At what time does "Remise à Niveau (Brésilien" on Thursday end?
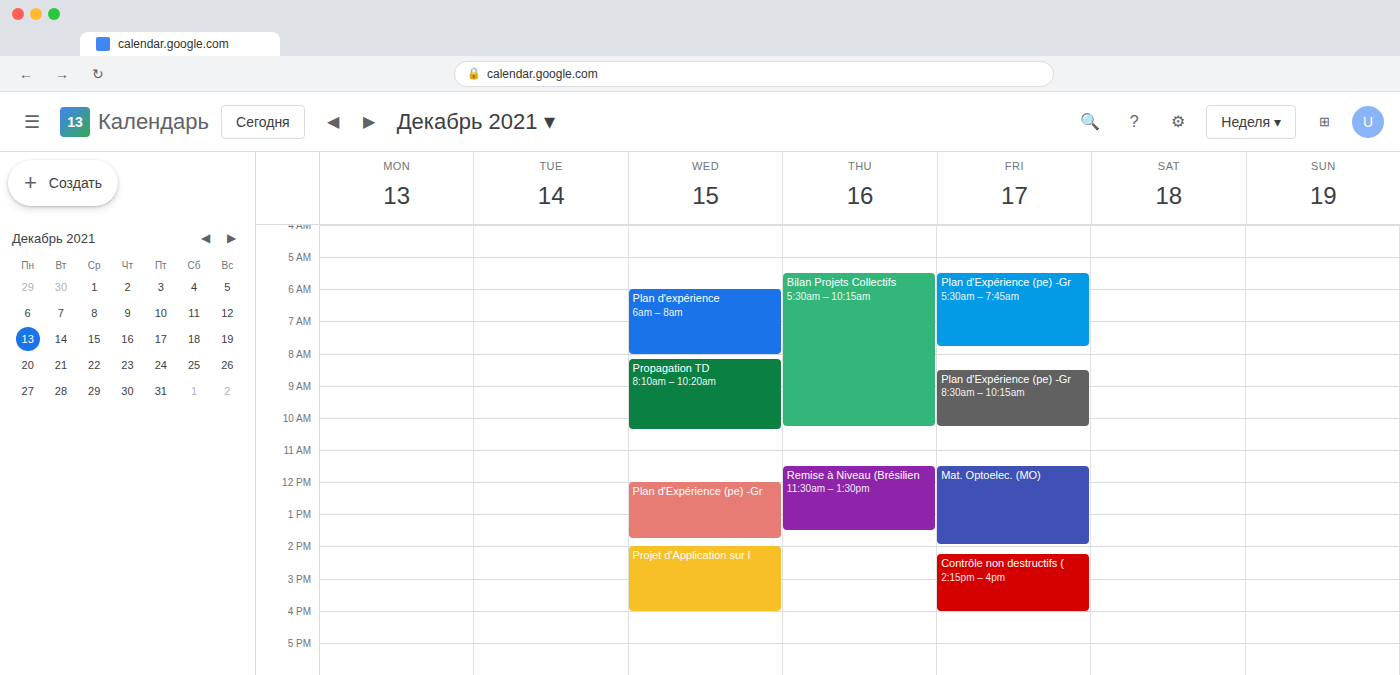
1:30 PM